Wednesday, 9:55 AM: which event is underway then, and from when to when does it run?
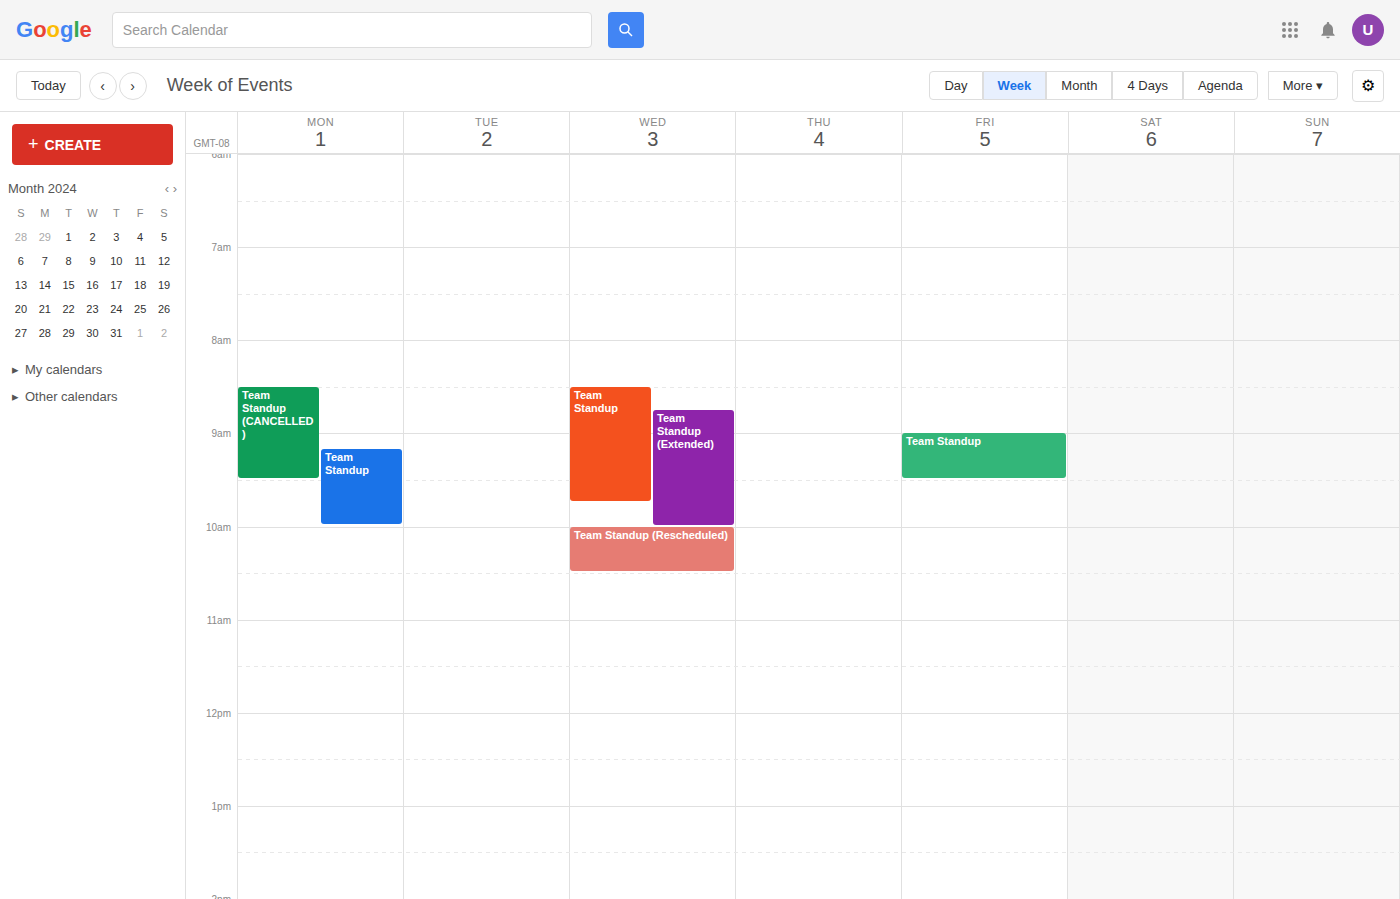
"Team Standup (Extended)", 8:45 AM to 10:00 AM